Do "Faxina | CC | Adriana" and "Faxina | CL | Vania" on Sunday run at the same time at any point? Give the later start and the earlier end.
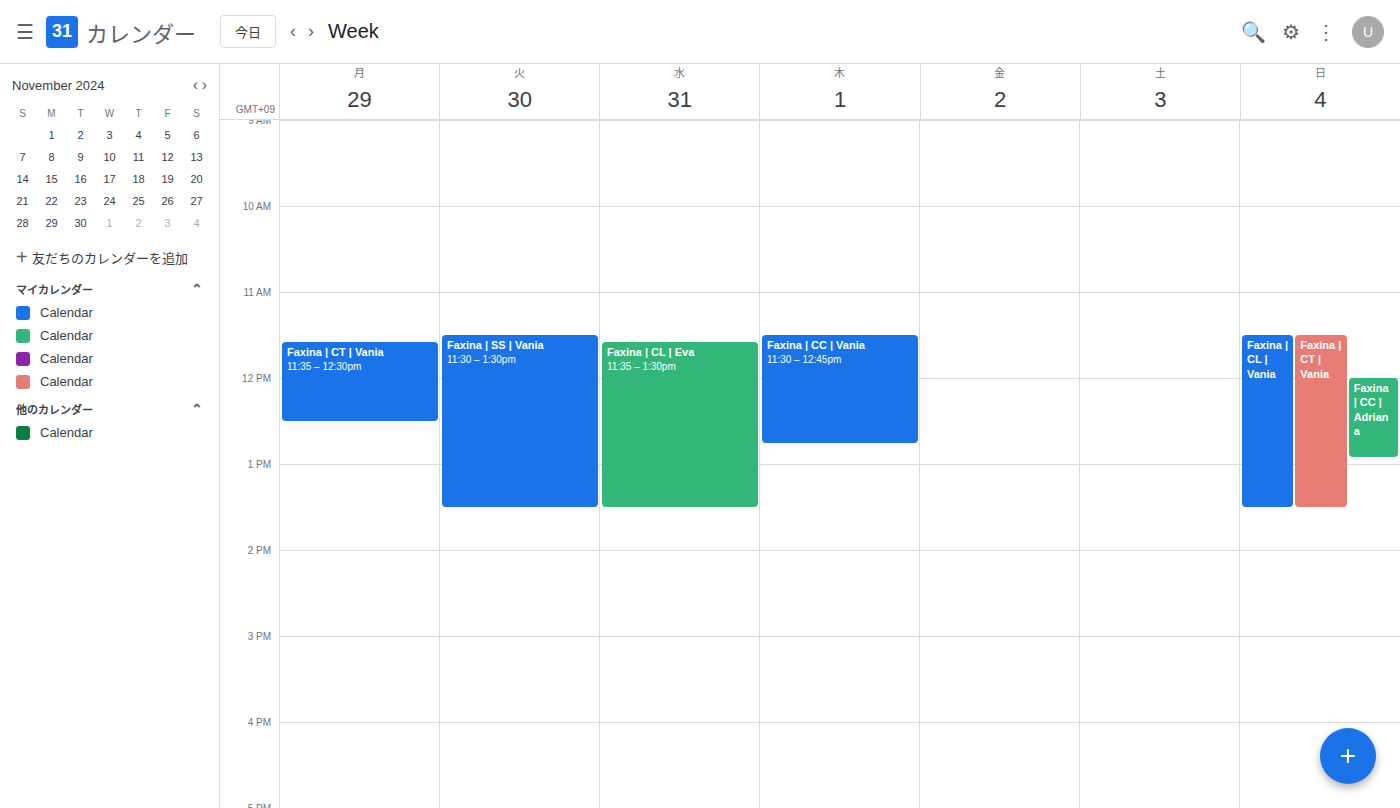
"Faxina | CC | Adriana" runs 12:00 PM to 12:55 PM, inside "Faxina | CL | Vania" -- they overlap.